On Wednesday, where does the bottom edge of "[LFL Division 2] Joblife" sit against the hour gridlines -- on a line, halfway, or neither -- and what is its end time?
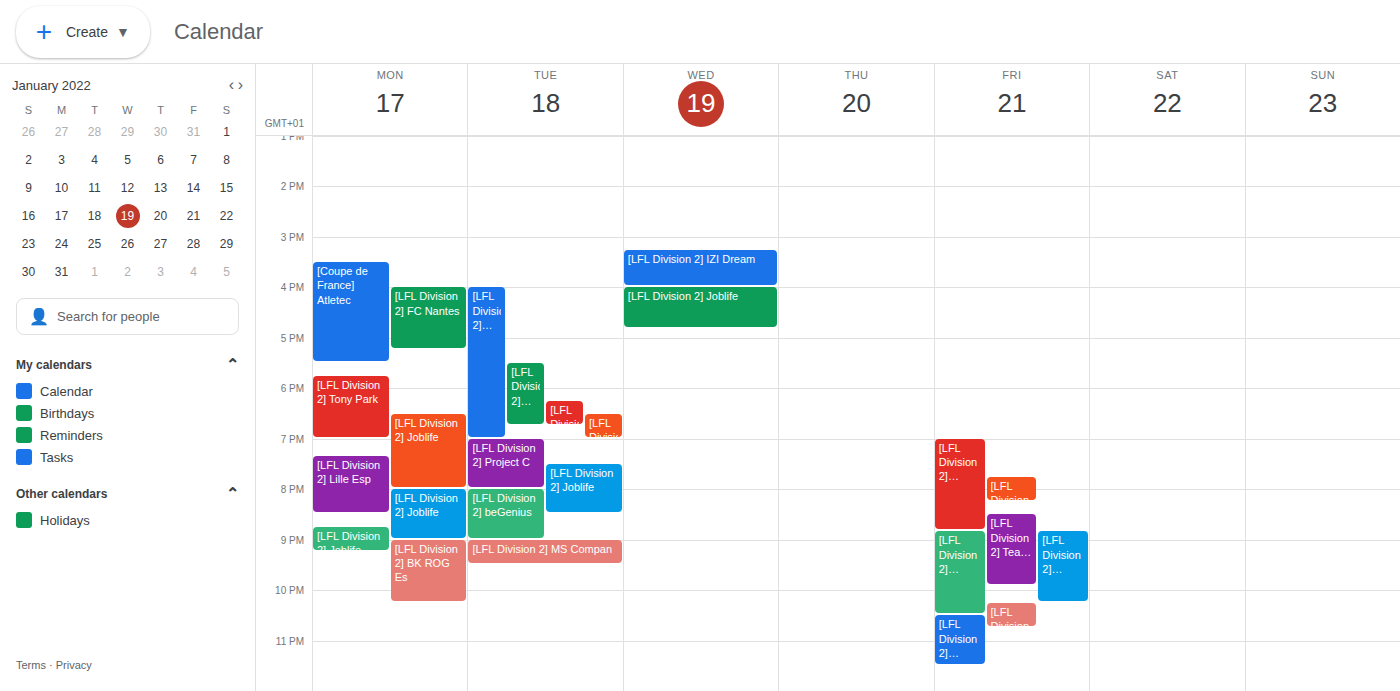
4:50 PM -- neither: 50 minutes below the 4 PM line and 10 minutes above the 5 PM line.